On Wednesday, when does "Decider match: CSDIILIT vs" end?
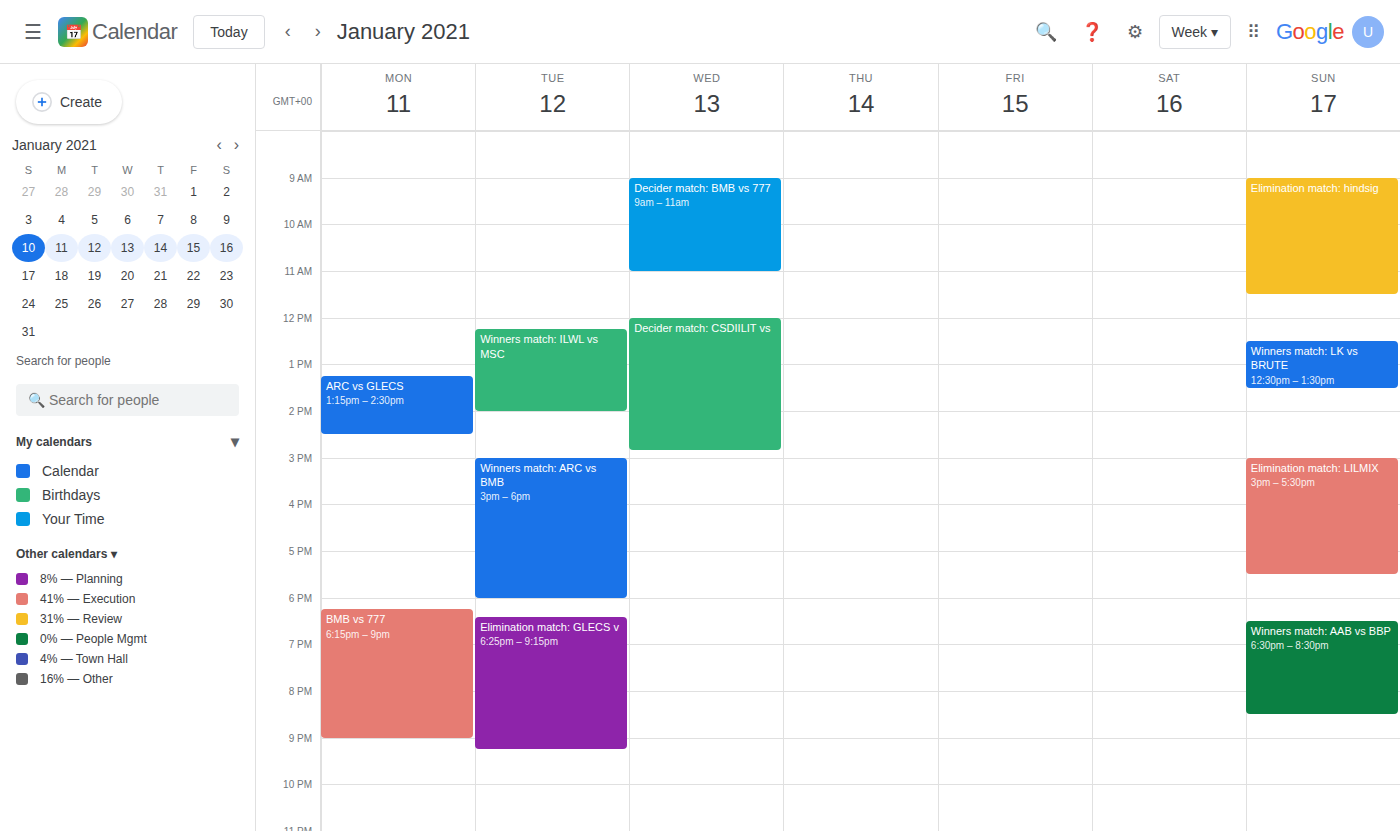
2:50 PM